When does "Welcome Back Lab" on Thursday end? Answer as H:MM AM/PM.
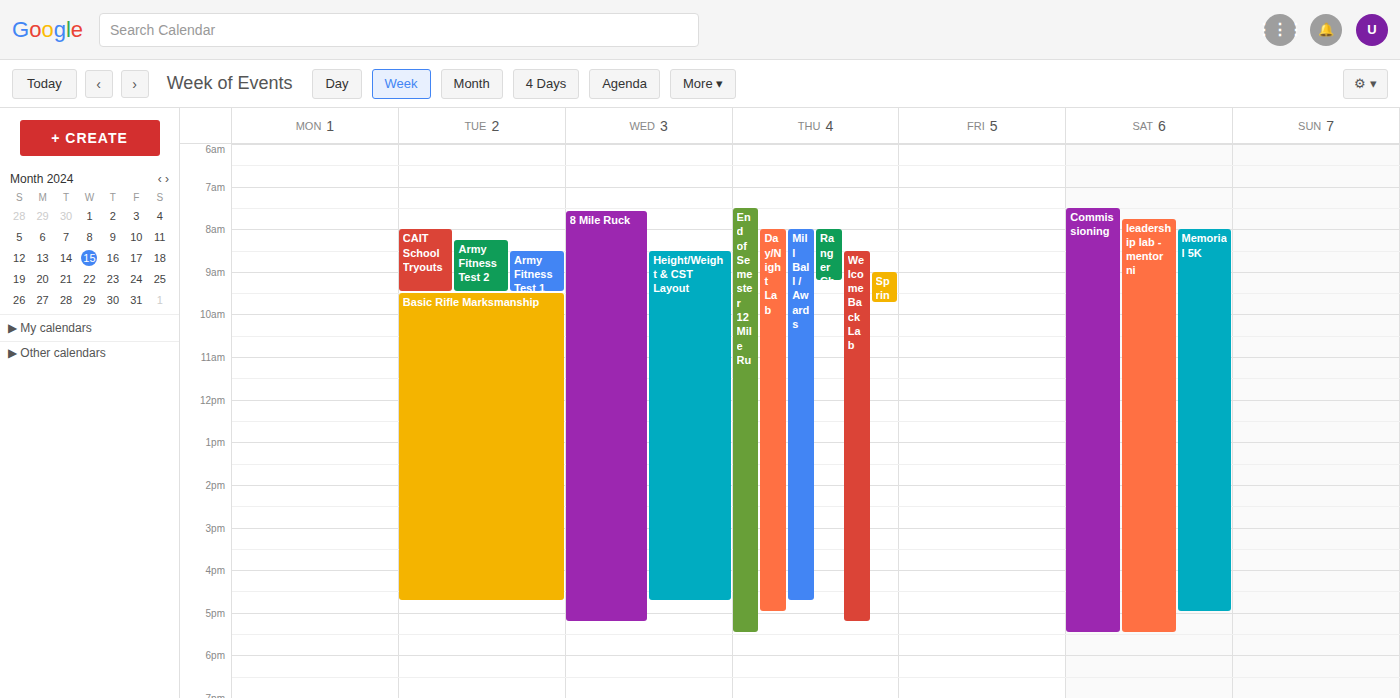
5:15 PM